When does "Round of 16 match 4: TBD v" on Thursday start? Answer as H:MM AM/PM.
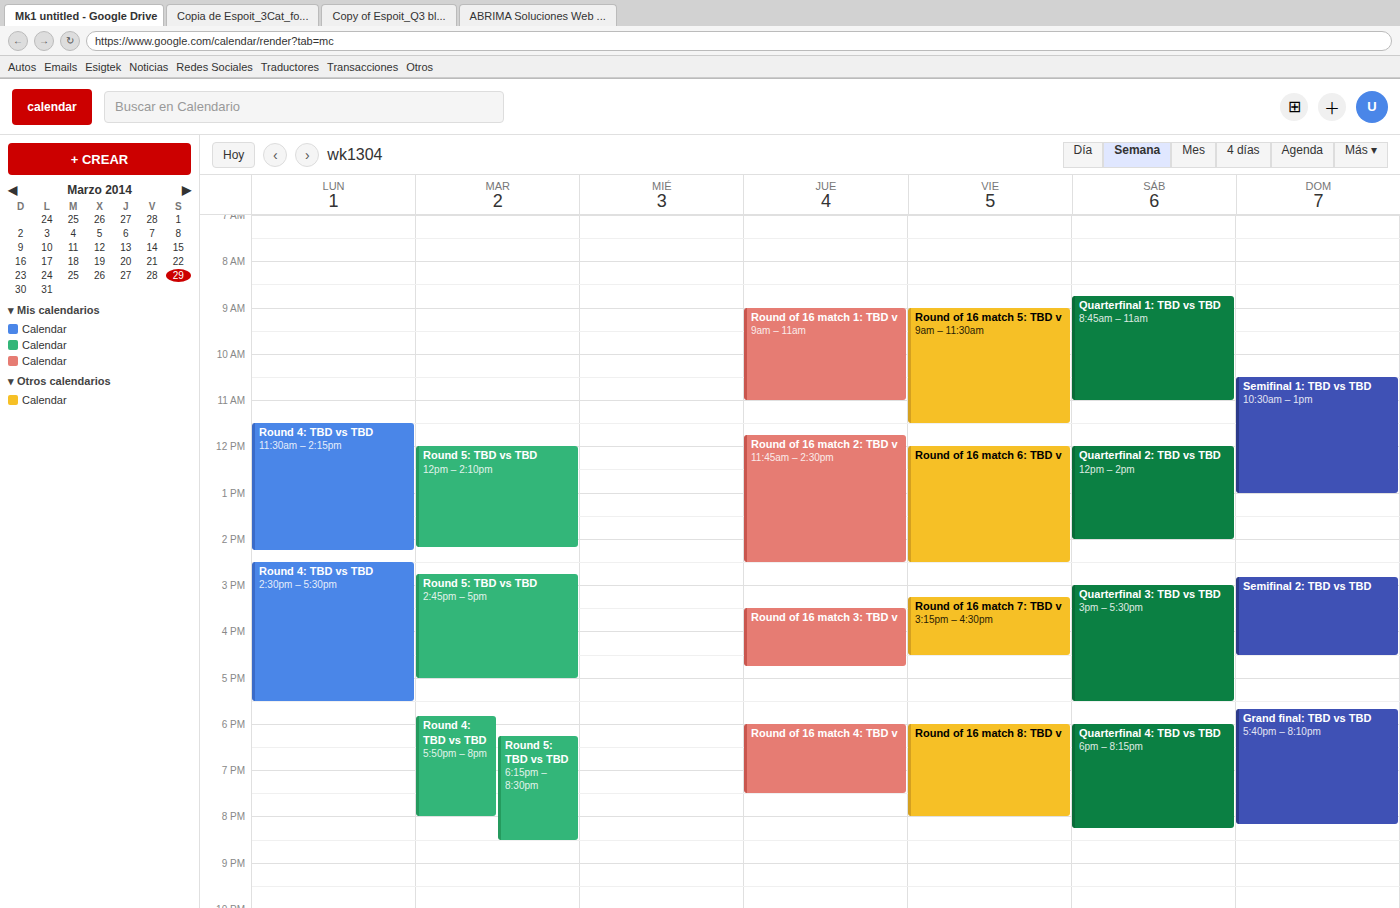
6:00 PM